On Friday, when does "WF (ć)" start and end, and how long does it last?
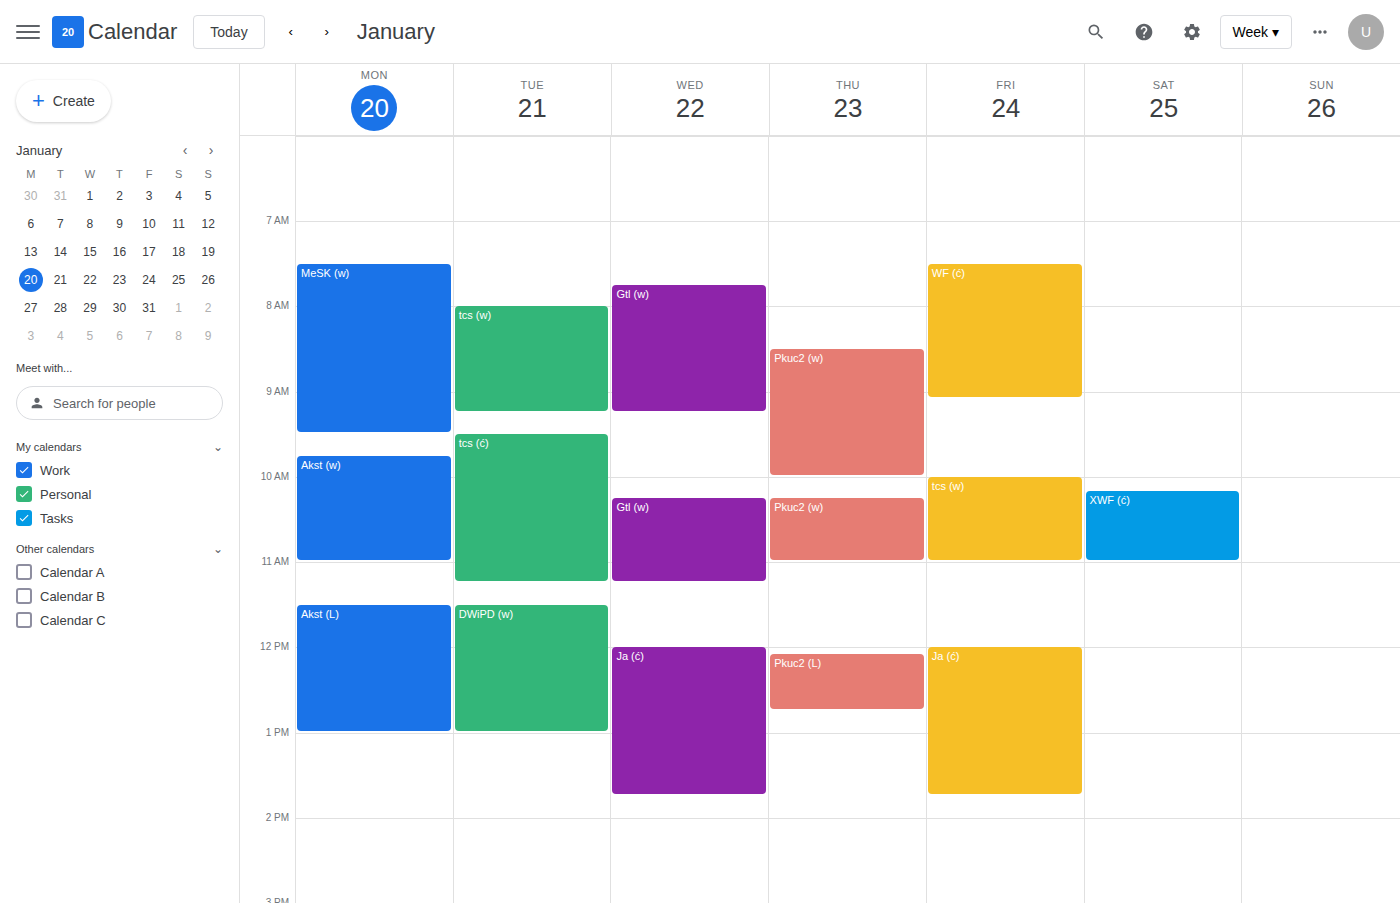
7:30 AM to 9:05 AM, 1 hour 35 minutes